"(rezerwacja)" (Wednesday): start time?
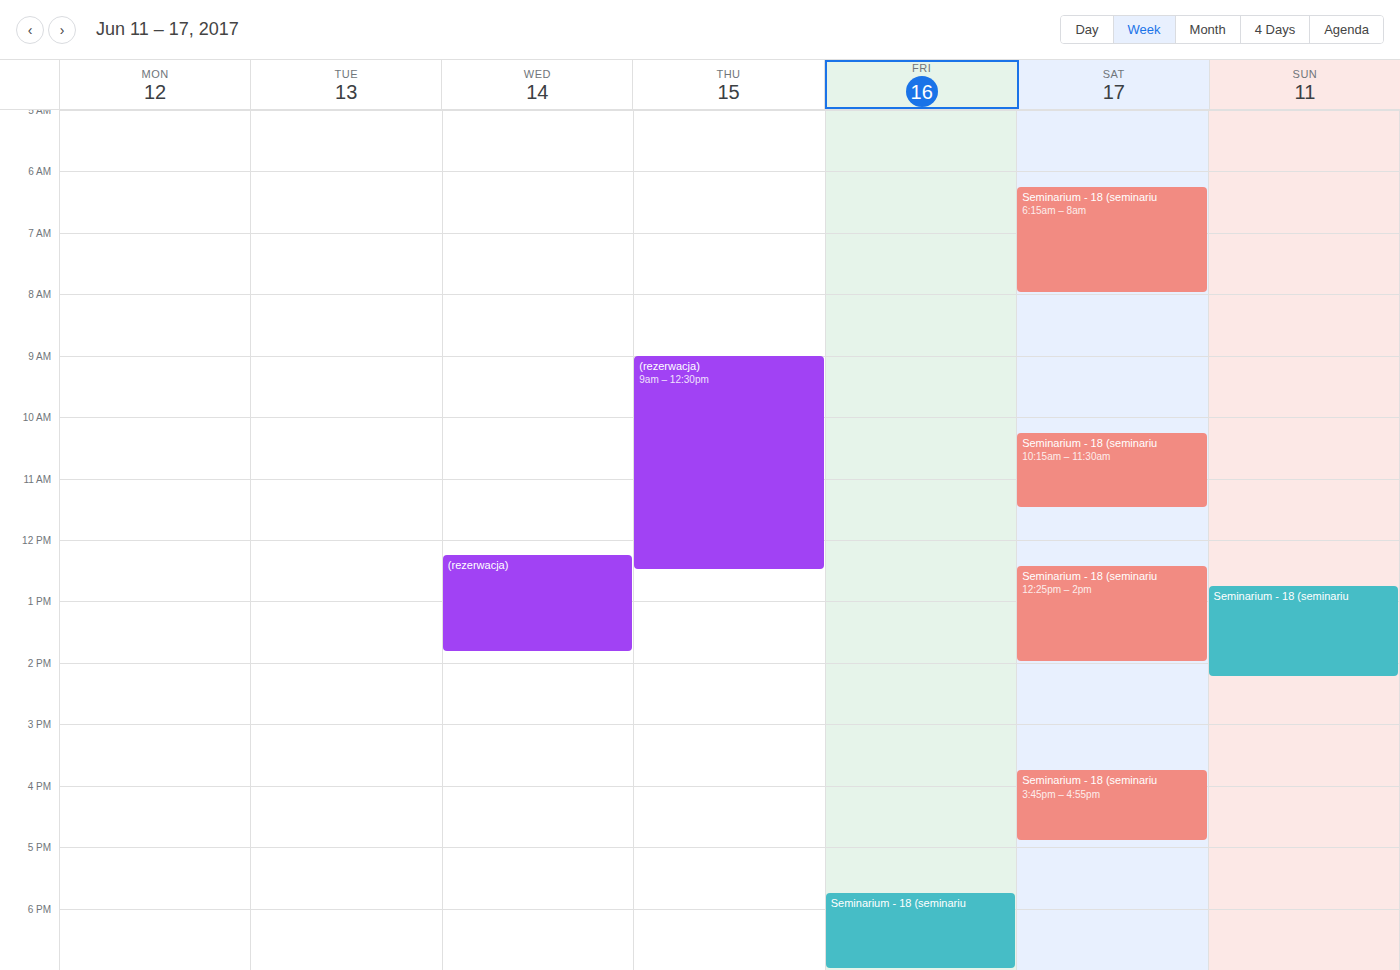
12:15 PM